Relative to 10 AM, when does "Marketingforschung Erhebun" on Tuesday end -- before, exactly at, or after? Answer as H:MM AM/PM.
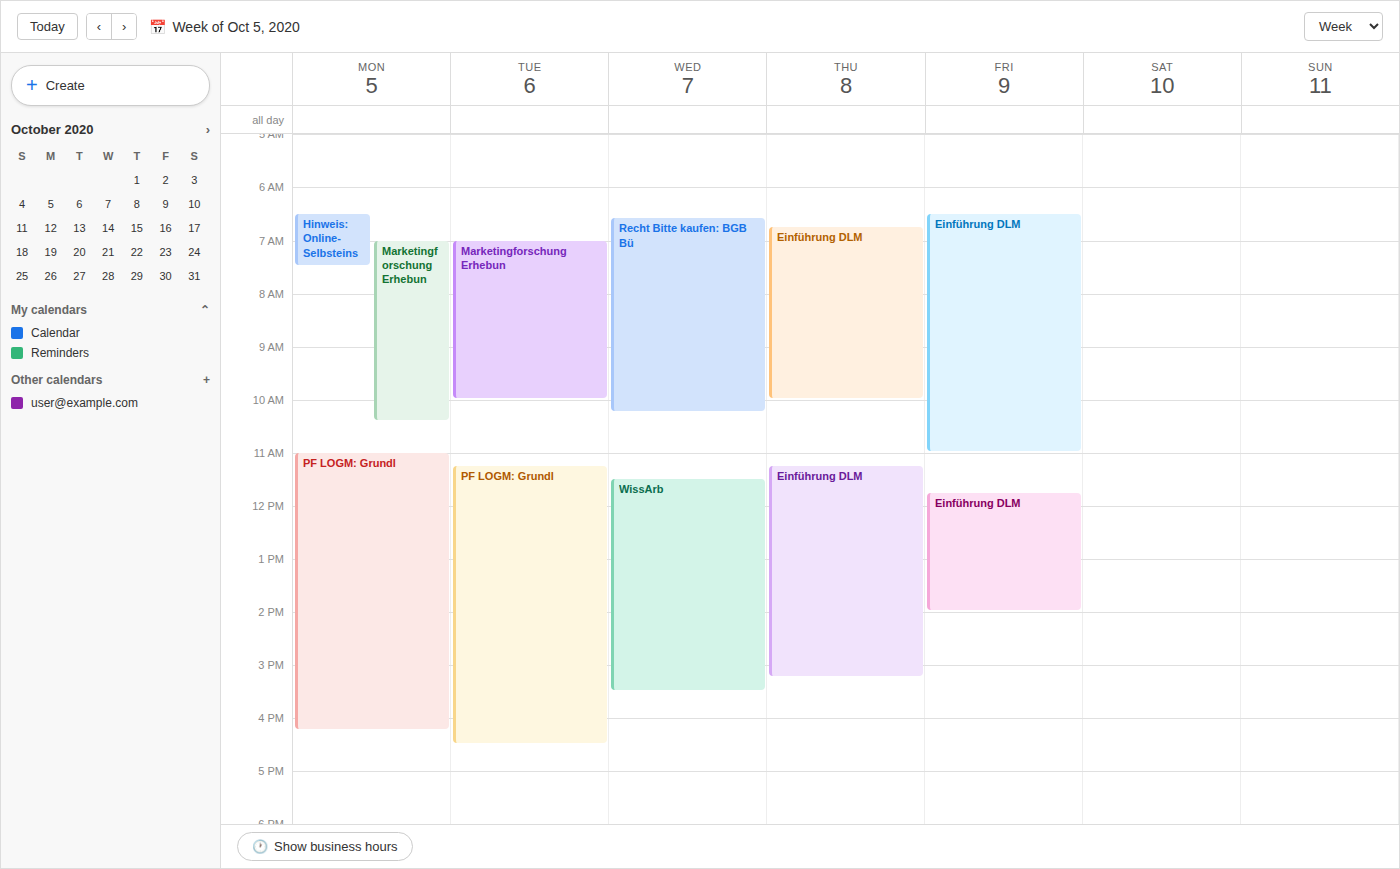
10:00 AM -- exactly at 10 AM, on the 10 AM line.